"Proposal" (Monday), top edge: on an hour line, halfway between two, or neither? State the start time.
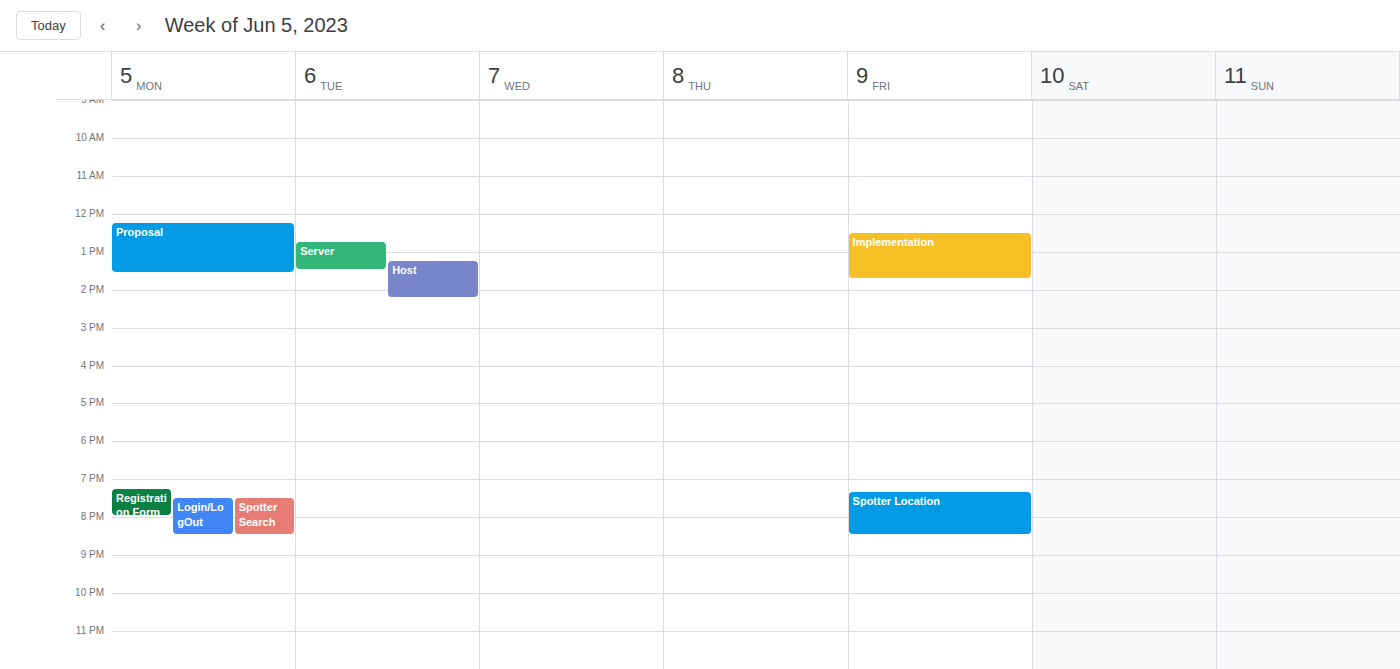
12:15 -- neither: a quarter of the way from the 12:00 line to the 13:00 line.